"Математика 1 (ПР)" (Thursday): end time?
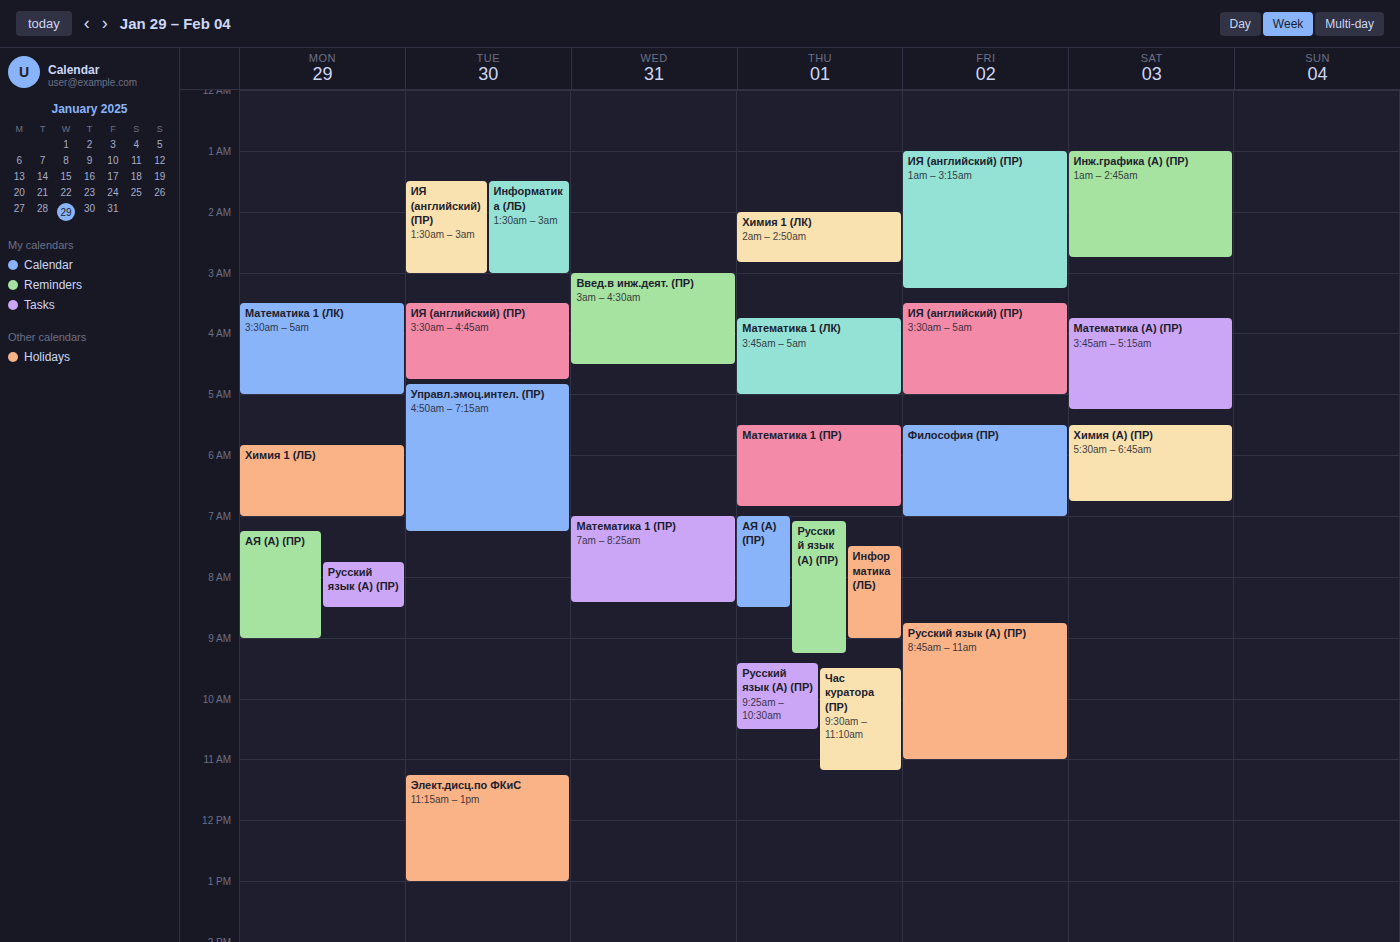
6:50 AM